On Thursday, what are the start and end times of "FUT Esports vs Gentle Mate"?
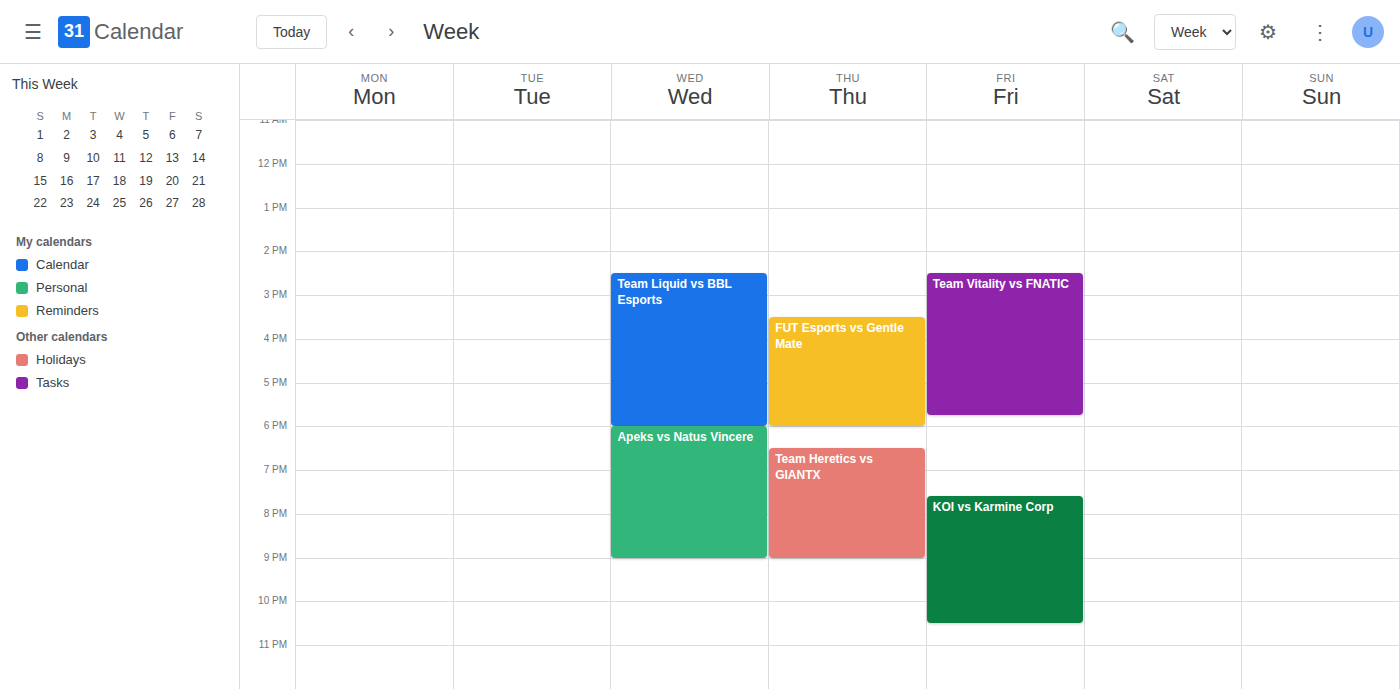
15:30 to 18:00